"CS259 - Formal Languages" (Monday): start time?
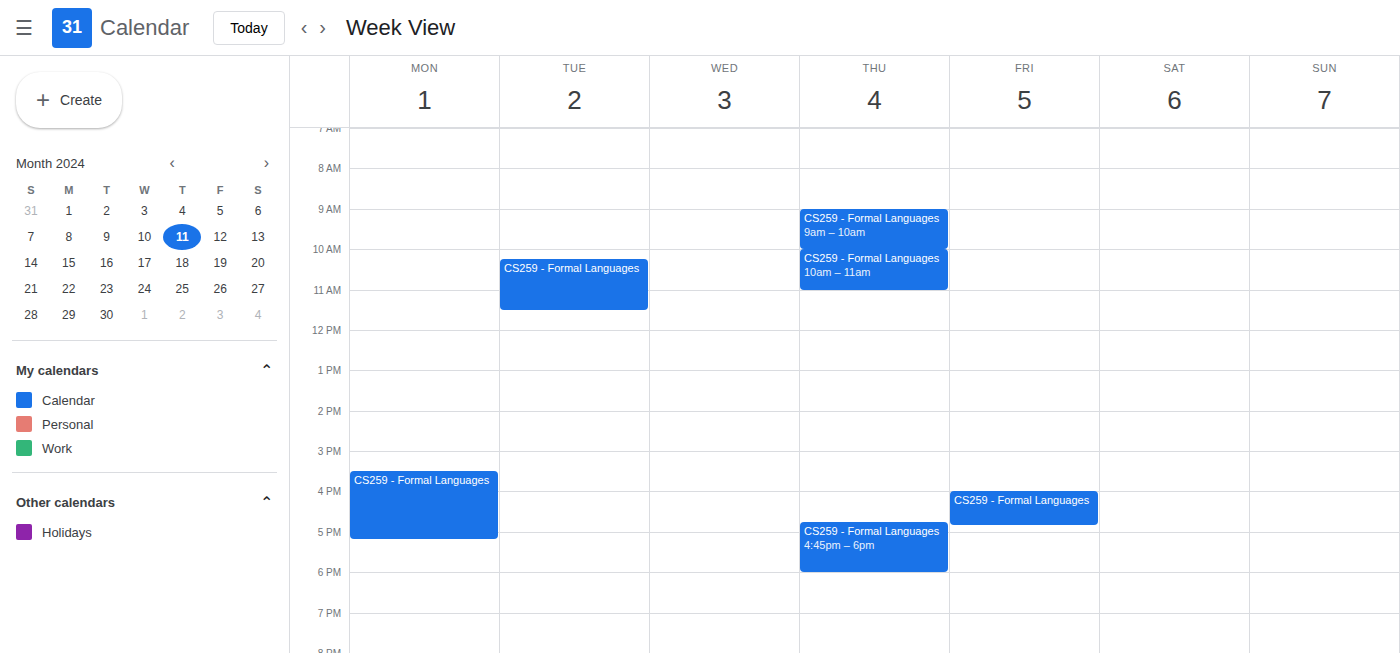
3:30 PM